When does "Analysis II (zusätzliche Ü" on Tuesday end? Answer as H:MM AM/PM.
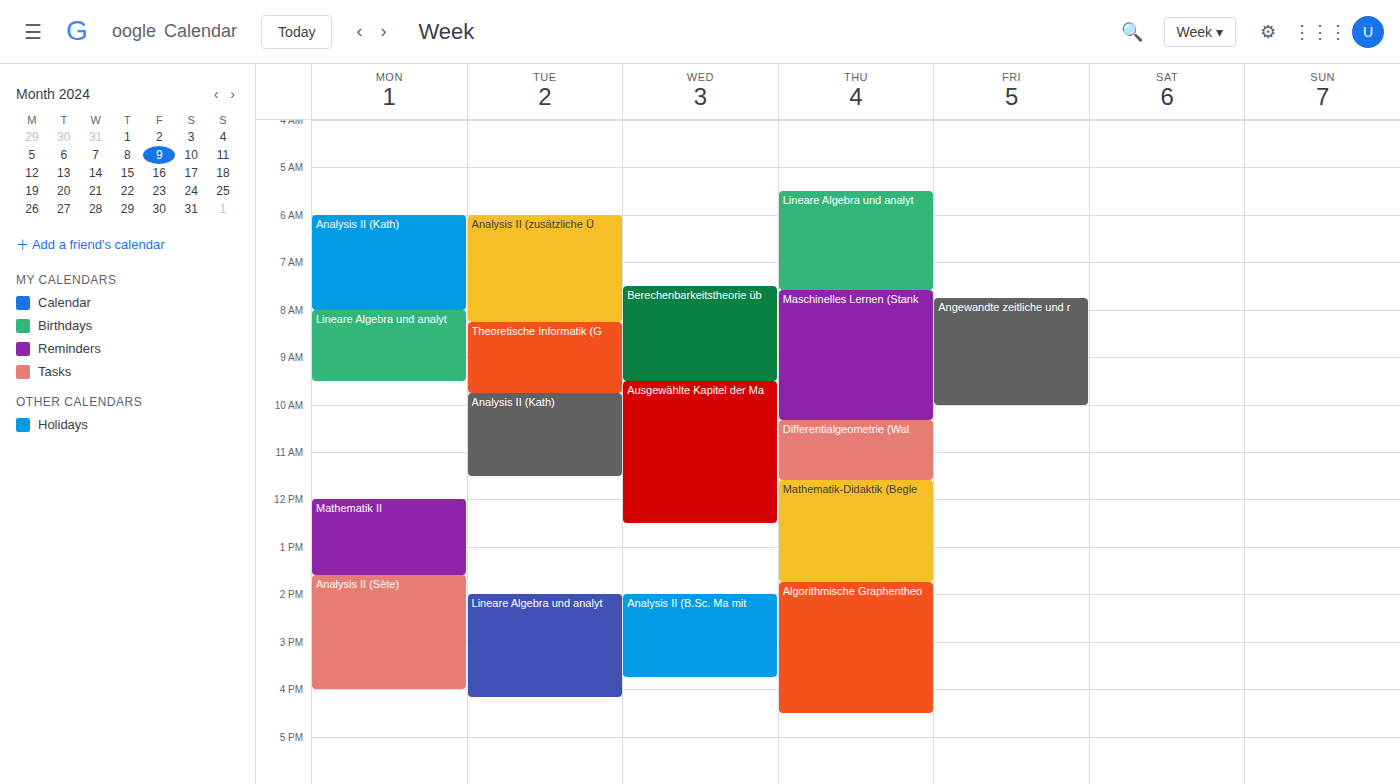
8:15 AM